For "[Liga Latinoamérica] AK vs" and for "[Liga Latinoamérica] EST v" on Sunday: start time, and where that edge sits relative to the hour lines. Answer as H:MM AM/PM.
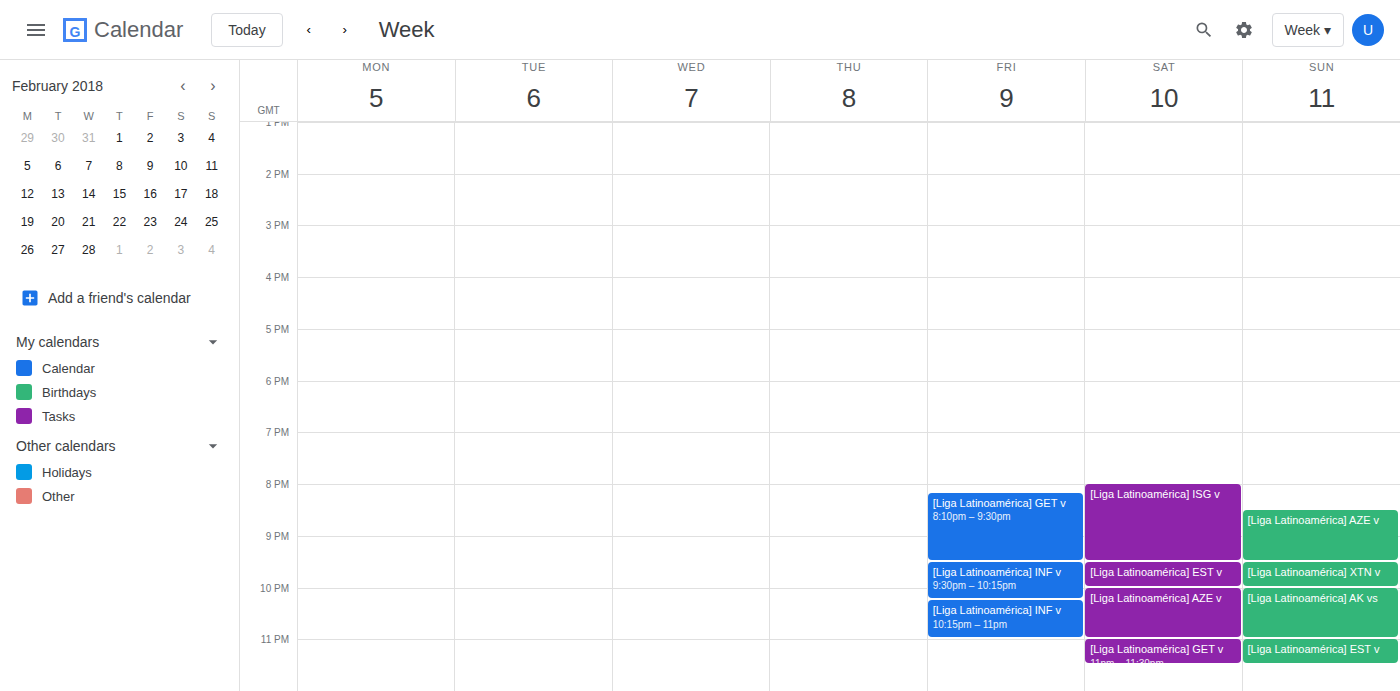
"[Liga Latinoamérica] AK vs": 10:00 PM, exactly on the 10 PM line. "[Liga Latinoamérica] EST v": 11:00 PM, exactly on the 11 PM line.